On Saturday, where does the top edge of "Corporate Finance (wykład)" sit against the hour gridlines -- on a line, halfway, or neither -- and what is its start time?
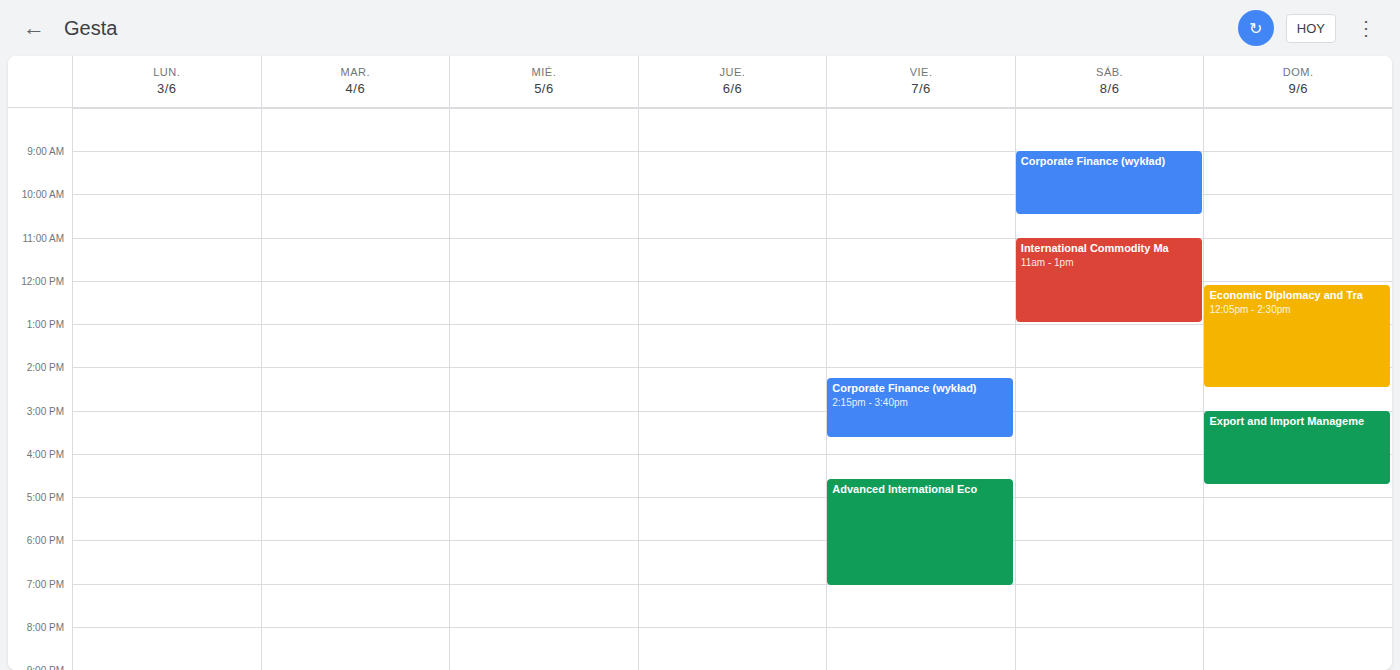
9:00 AM -- exactly on the 9 AM line.